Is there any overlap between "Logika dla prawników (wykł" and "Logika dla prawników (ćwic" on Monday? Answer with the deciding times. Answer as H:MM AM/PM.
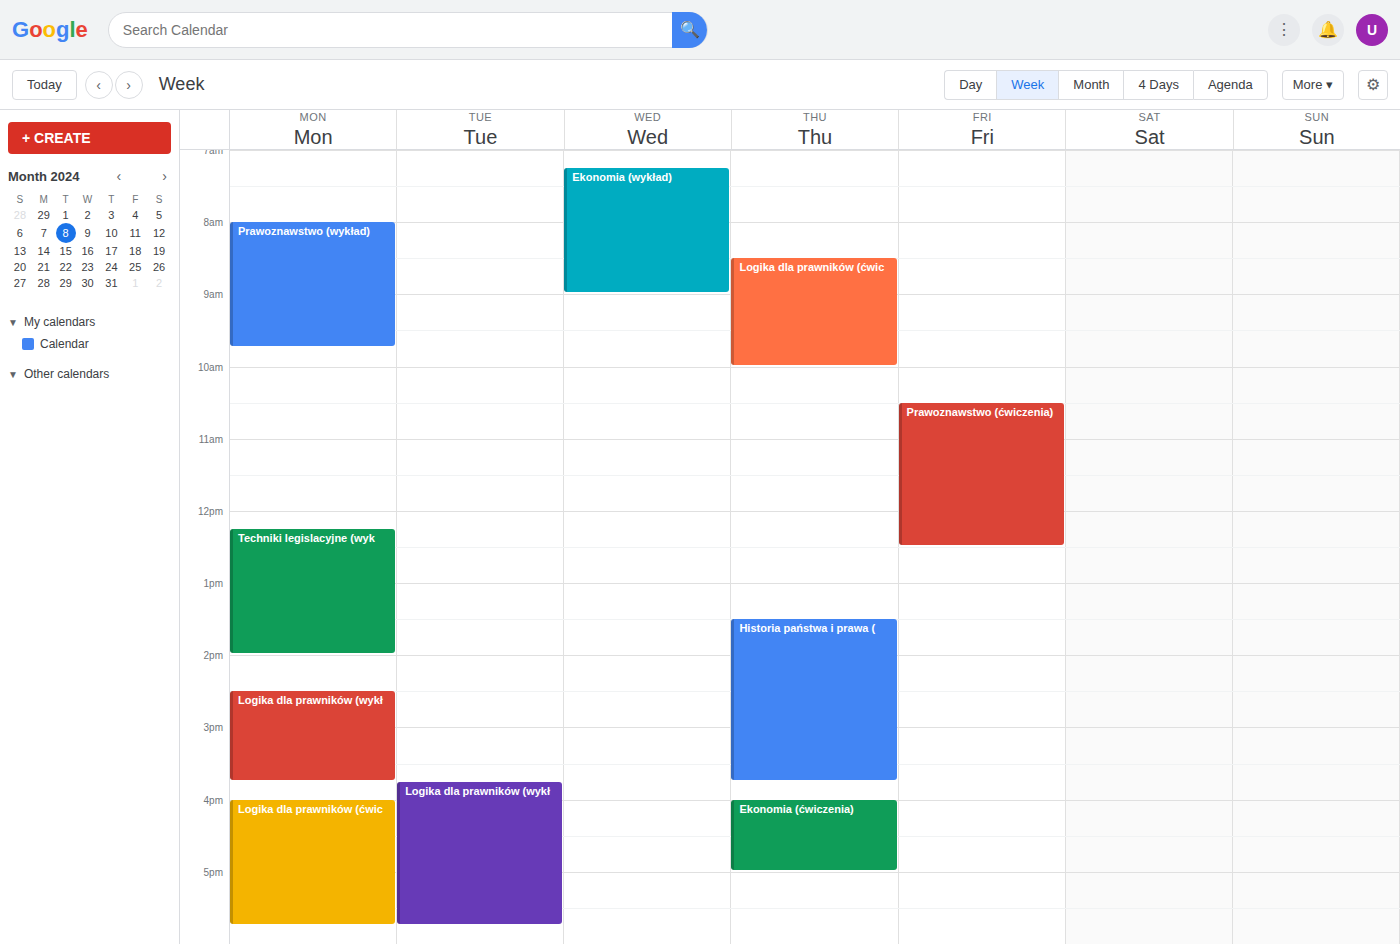
"Logika dla prawników (wykł" ends at 3:45 PM and "Logika dla prawników (ćwic" starts at 4:00 PM -- no overlap.